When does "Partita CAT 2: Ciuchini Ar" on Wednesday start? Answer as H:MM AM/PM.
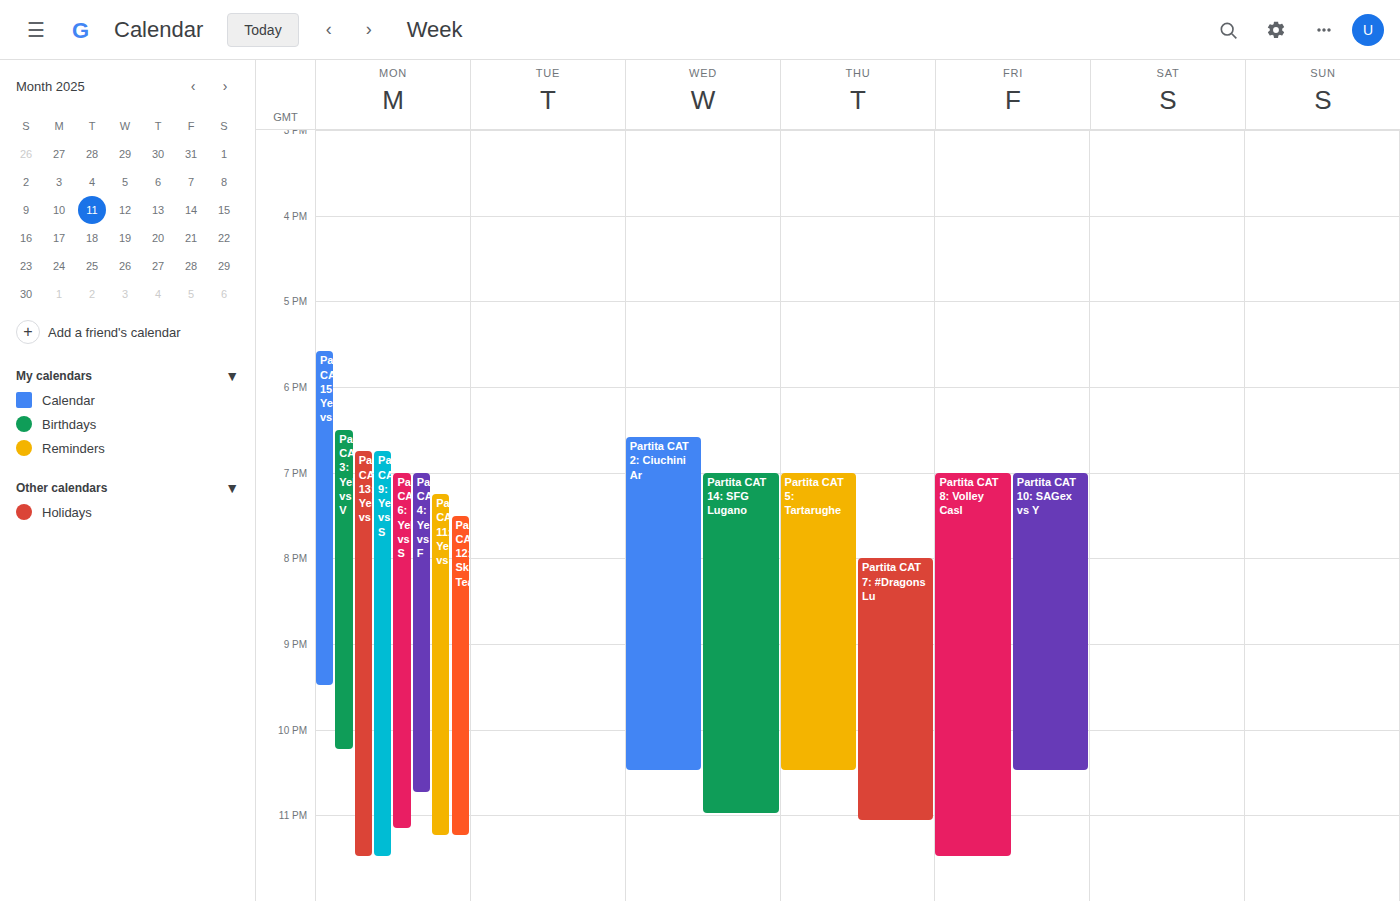
6:35 PM